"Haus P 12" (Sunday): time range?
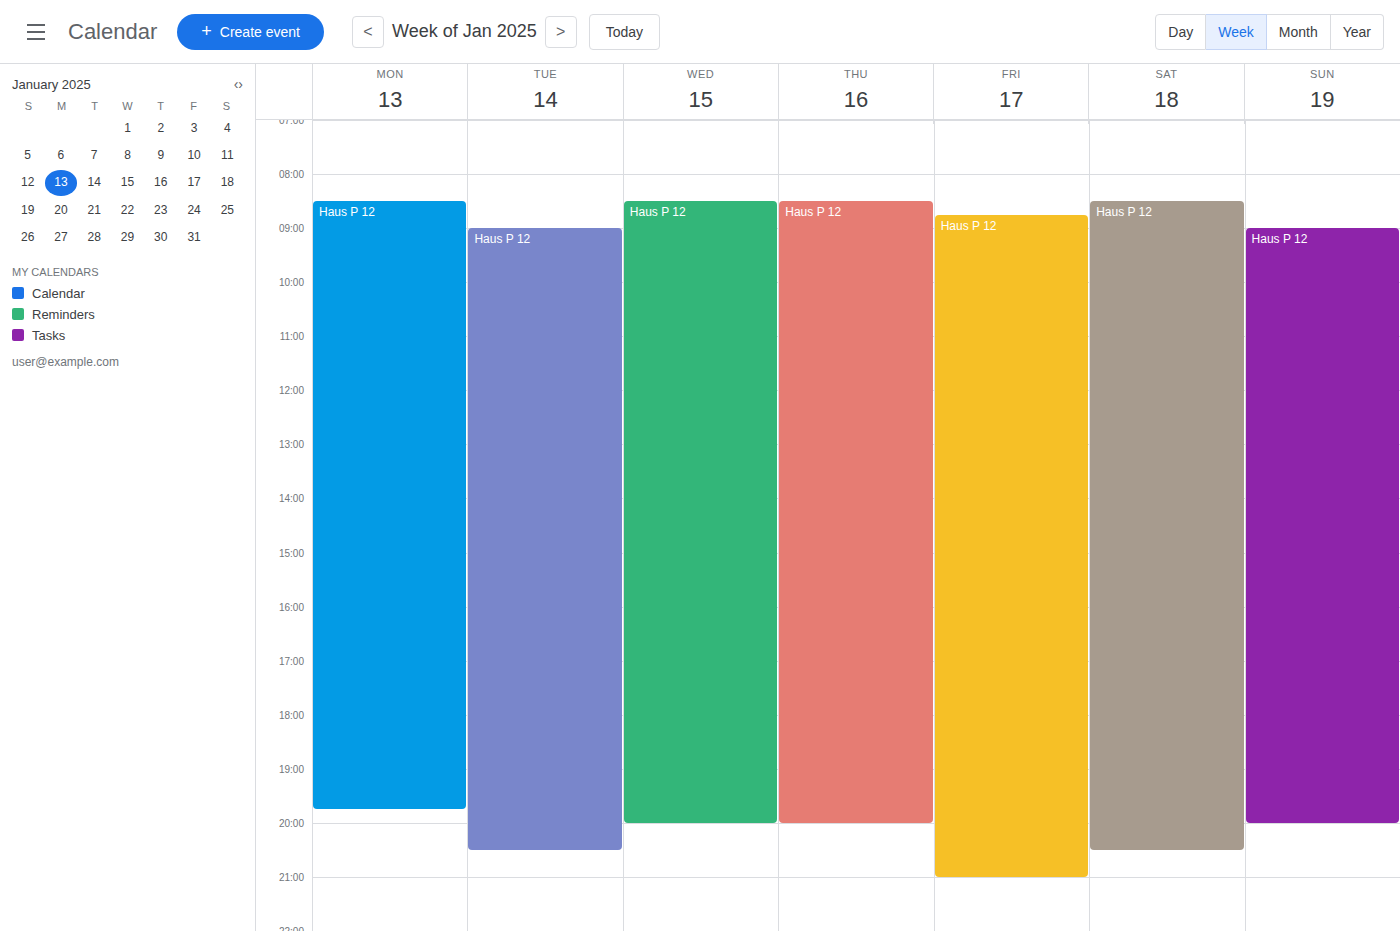
9:00 AM to 8:00 PM